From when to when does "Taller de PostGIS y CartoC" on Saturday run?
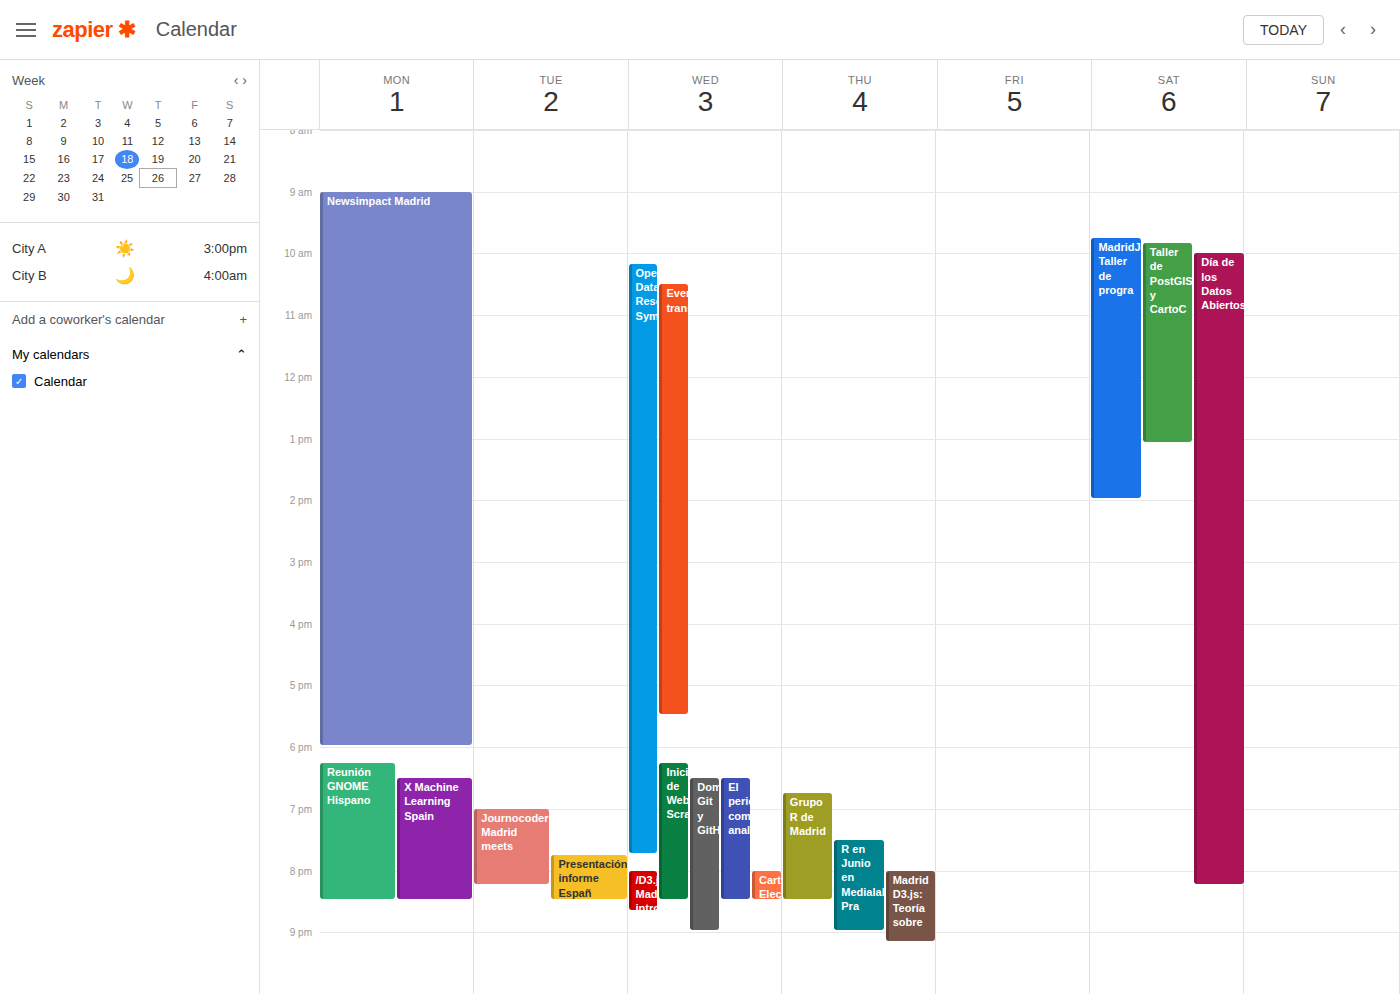
9:50 AM to 1:05 PM